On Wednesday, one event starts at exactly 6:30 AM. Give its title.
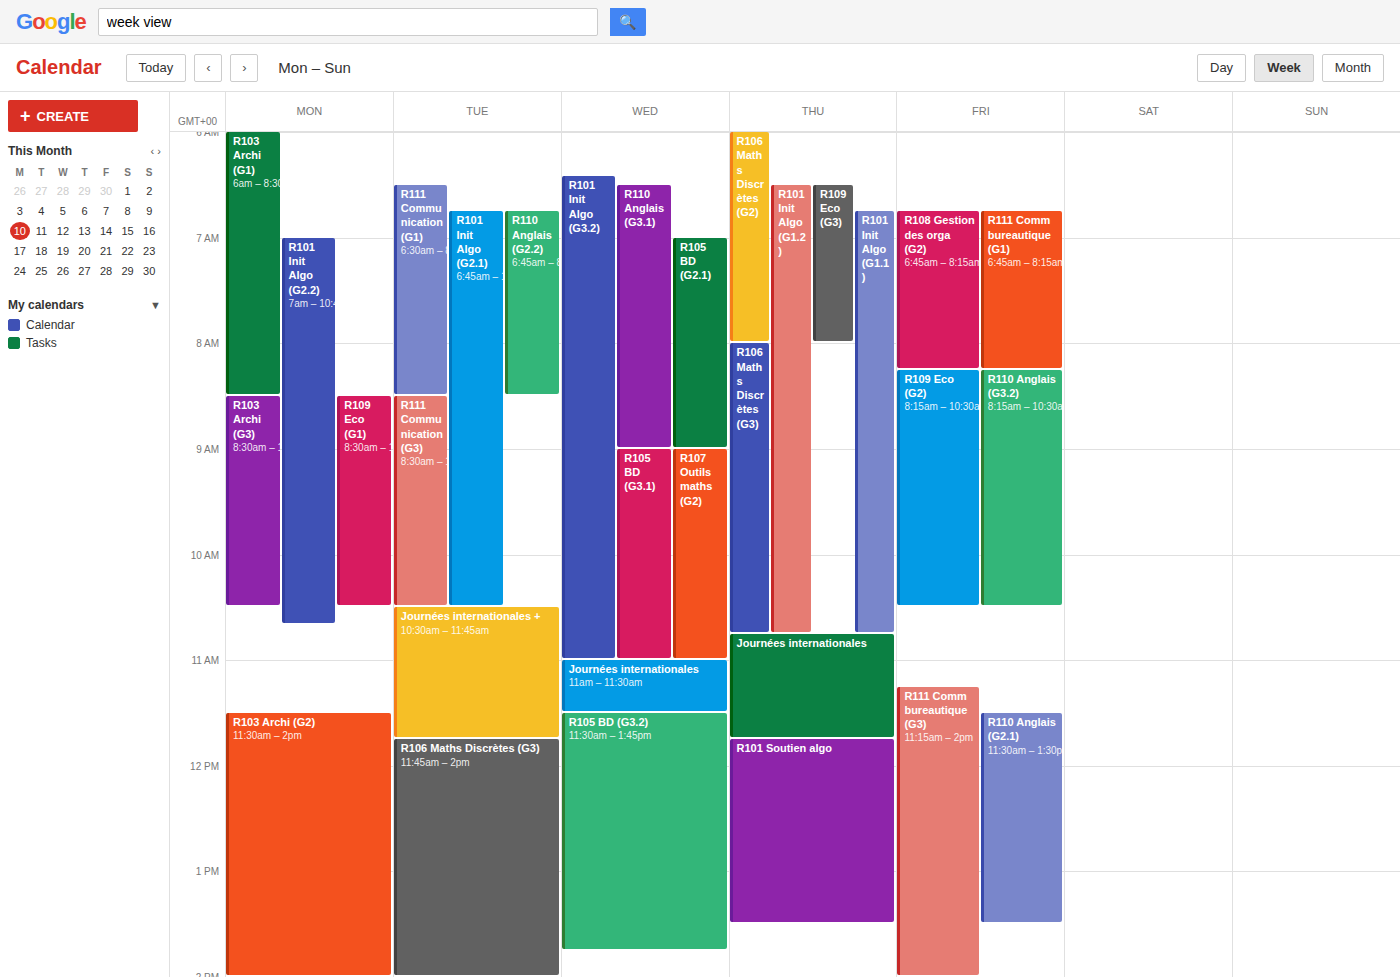
"R110 Anglais (G3.1)"